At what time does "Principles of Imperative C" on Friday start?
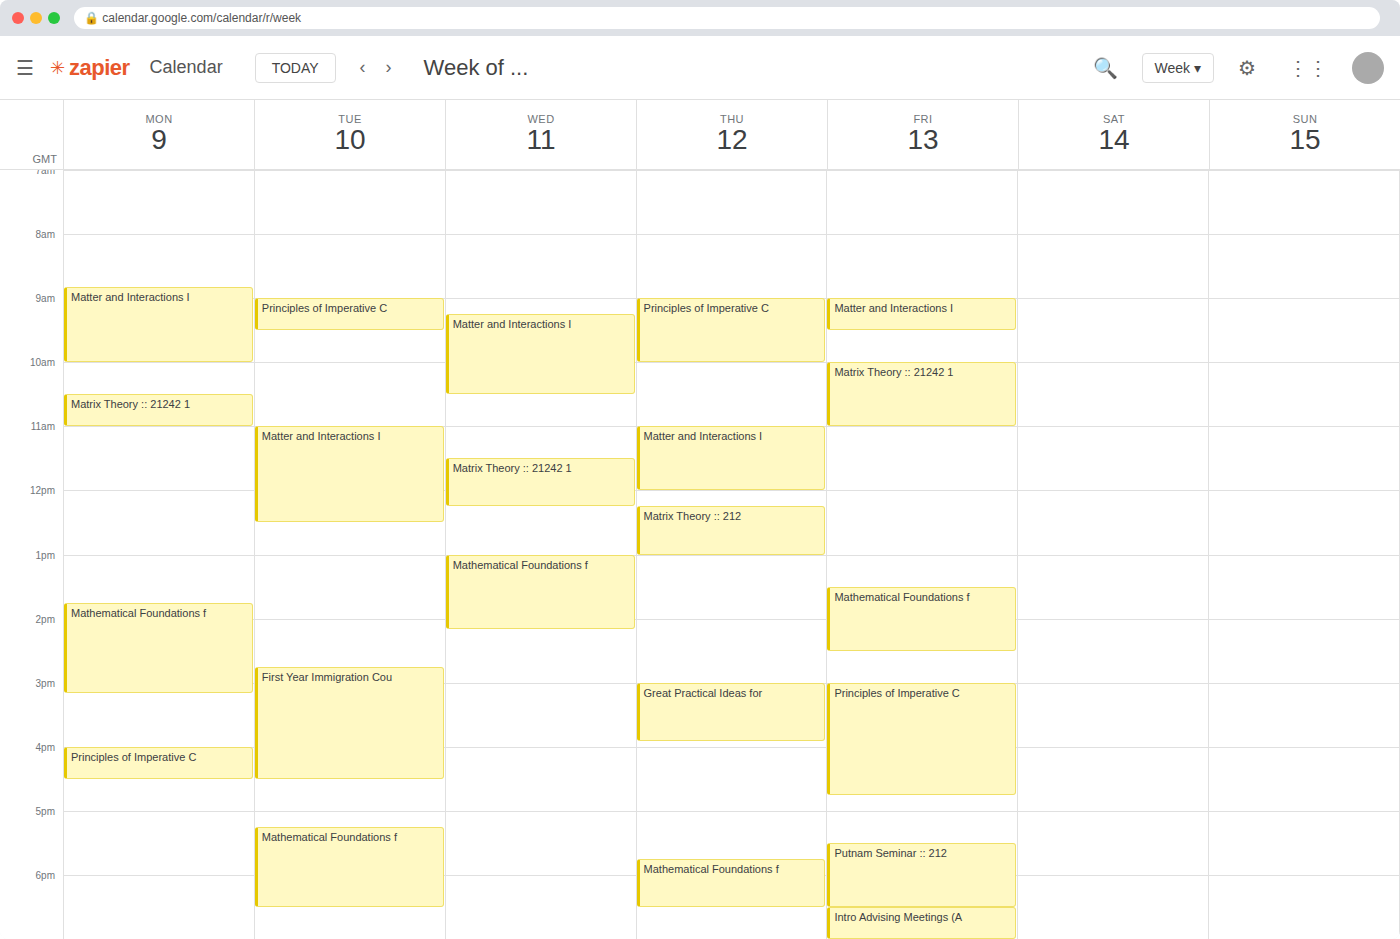
3:00 PM